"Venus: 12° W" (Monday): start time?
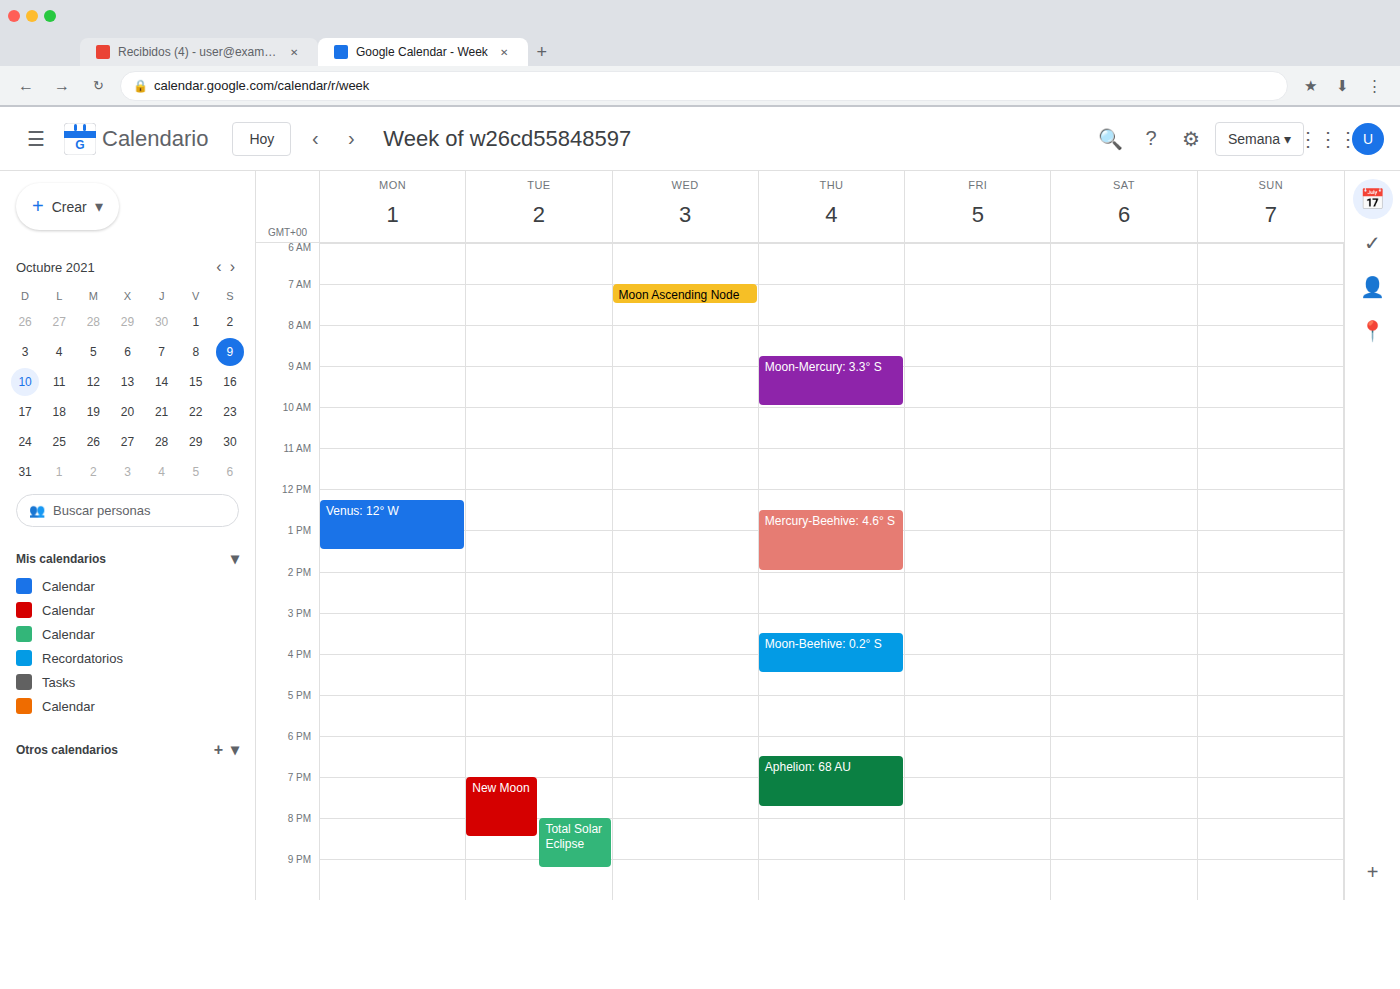
12:15 PM